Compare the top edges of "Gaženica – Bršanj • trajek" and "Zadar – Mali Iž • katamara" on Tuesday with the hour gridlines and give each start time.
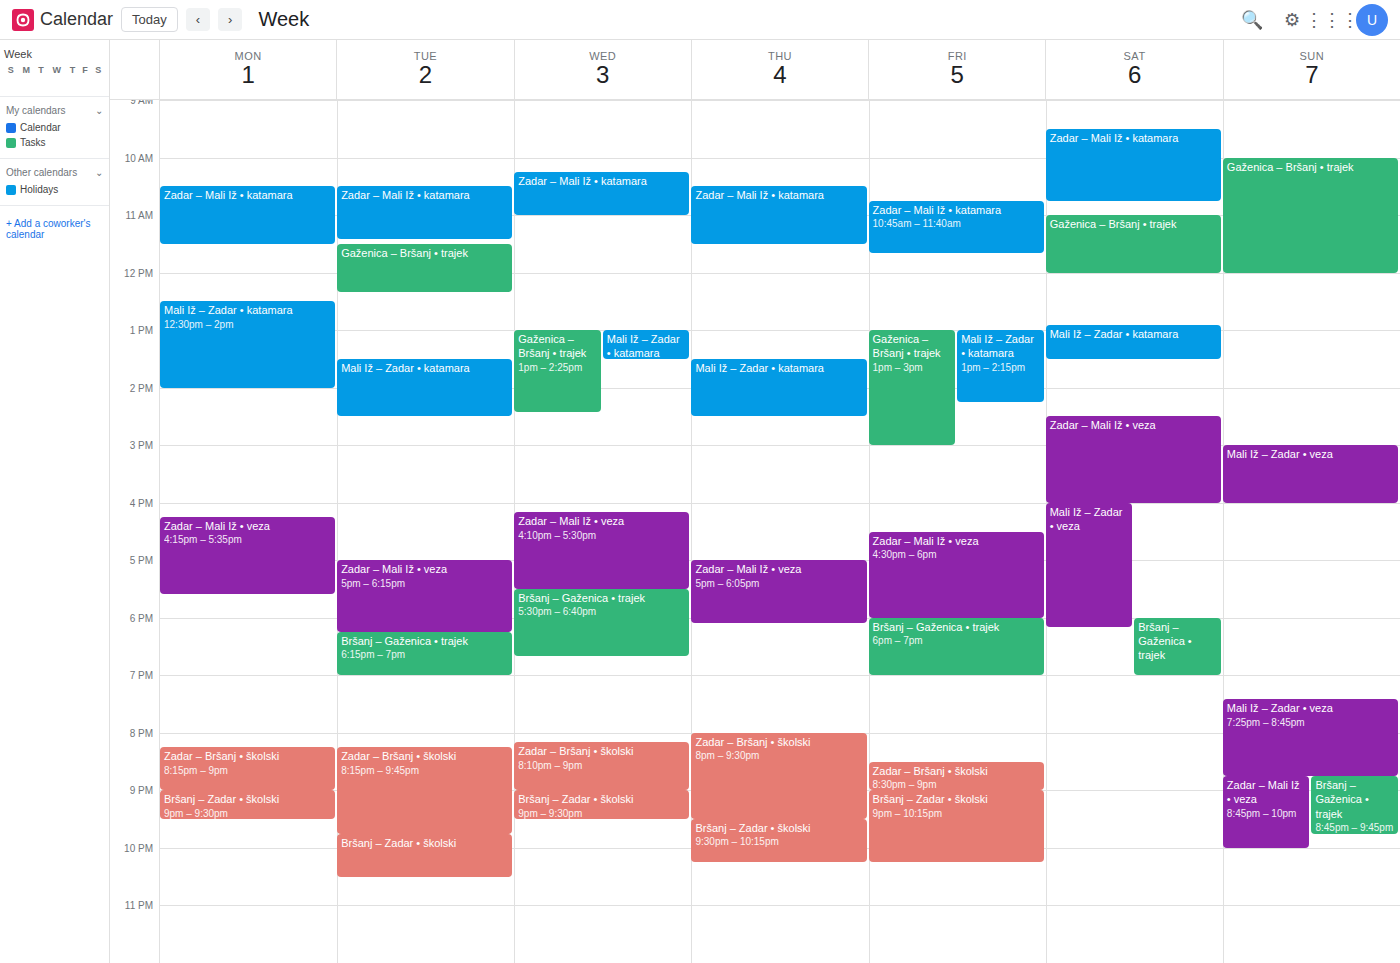
"Gaženica – Bršanj • trajek": 11:30 AM, halfway between the 11 AM and 12 PM lines. "Zadar – Mali Iž • katamara": 10:30 AM, halfway between the 10 AM and 11 AM lines.